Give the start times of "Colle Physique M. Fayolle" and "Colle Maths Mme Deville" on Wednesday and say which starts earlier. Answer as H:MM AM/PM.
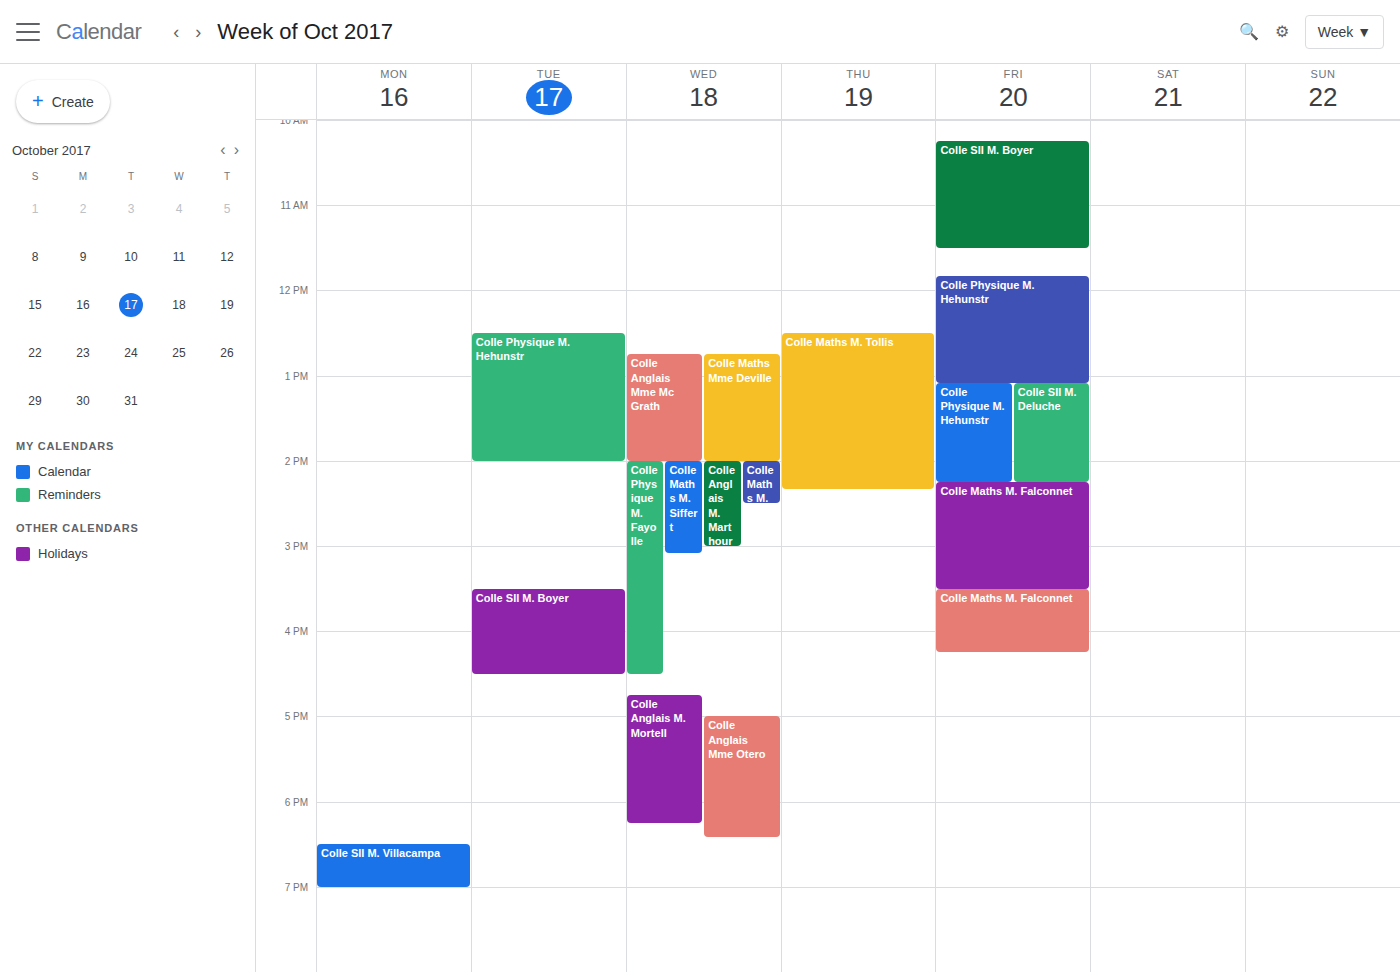
"Colle Maths Mme Deville" 12:45 PM; "Colle Physique M. Fayolle" 2:00 PM.